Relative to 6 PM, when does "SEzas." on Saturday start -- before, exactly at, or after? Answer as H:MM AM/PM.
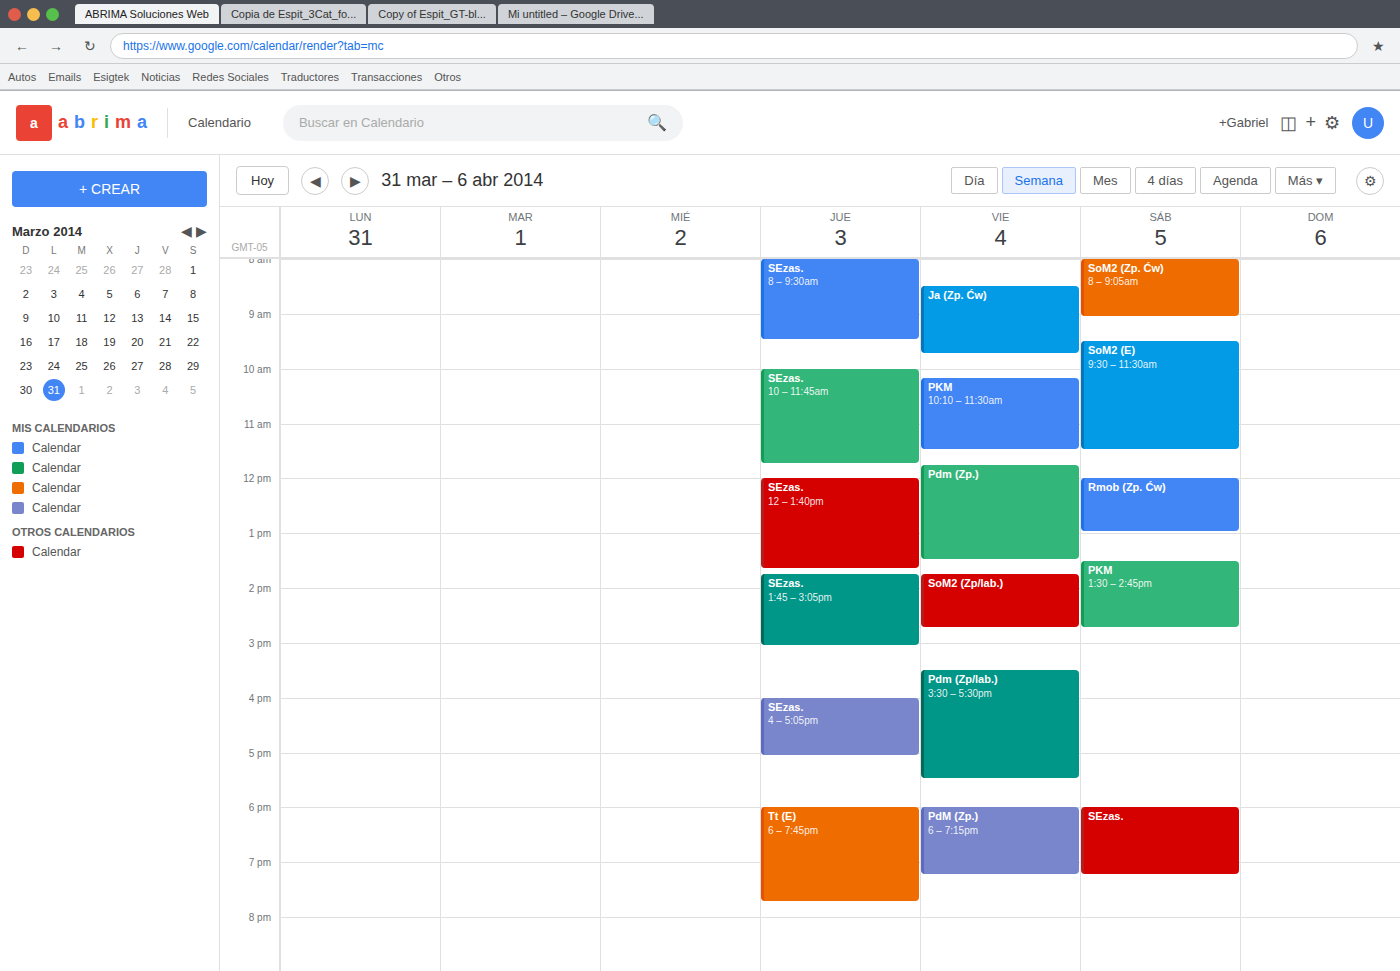
6:00 PM -- exactly at 6 PM, on the 6 PM line.